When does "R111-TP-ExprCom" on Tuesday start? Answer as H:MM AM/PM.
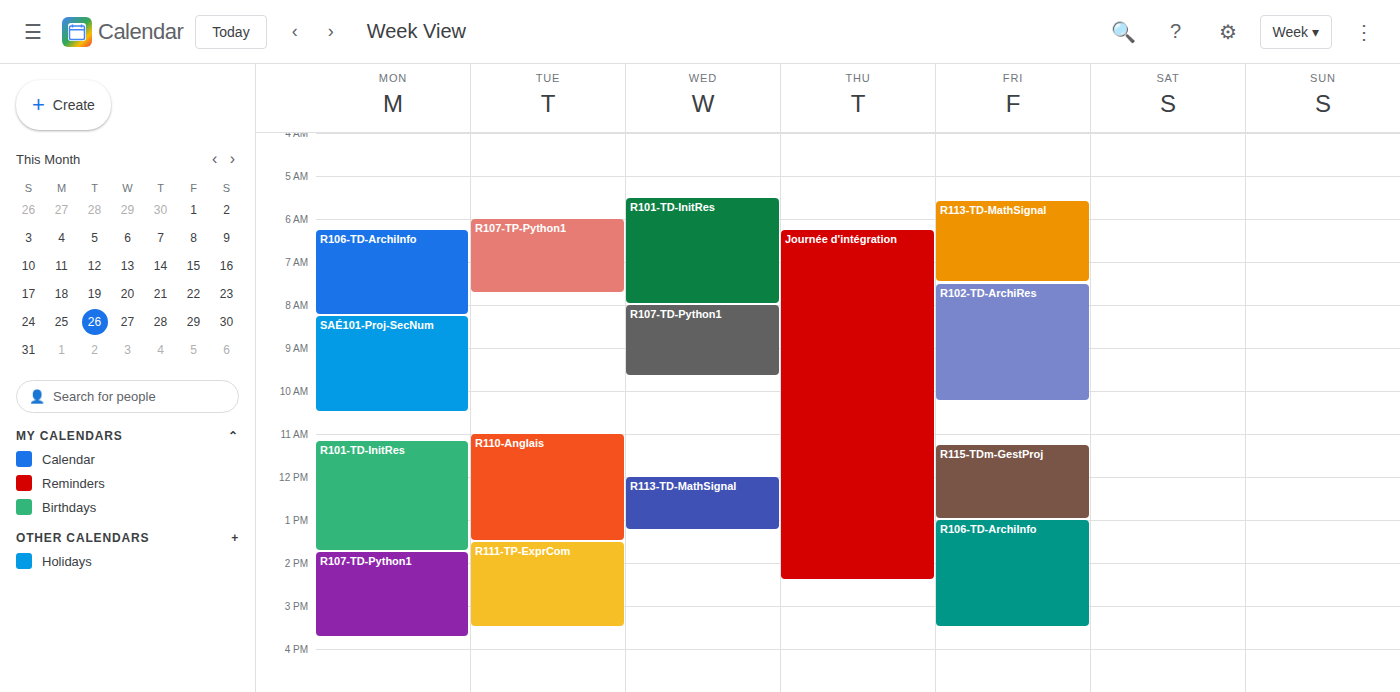
1:30 PM